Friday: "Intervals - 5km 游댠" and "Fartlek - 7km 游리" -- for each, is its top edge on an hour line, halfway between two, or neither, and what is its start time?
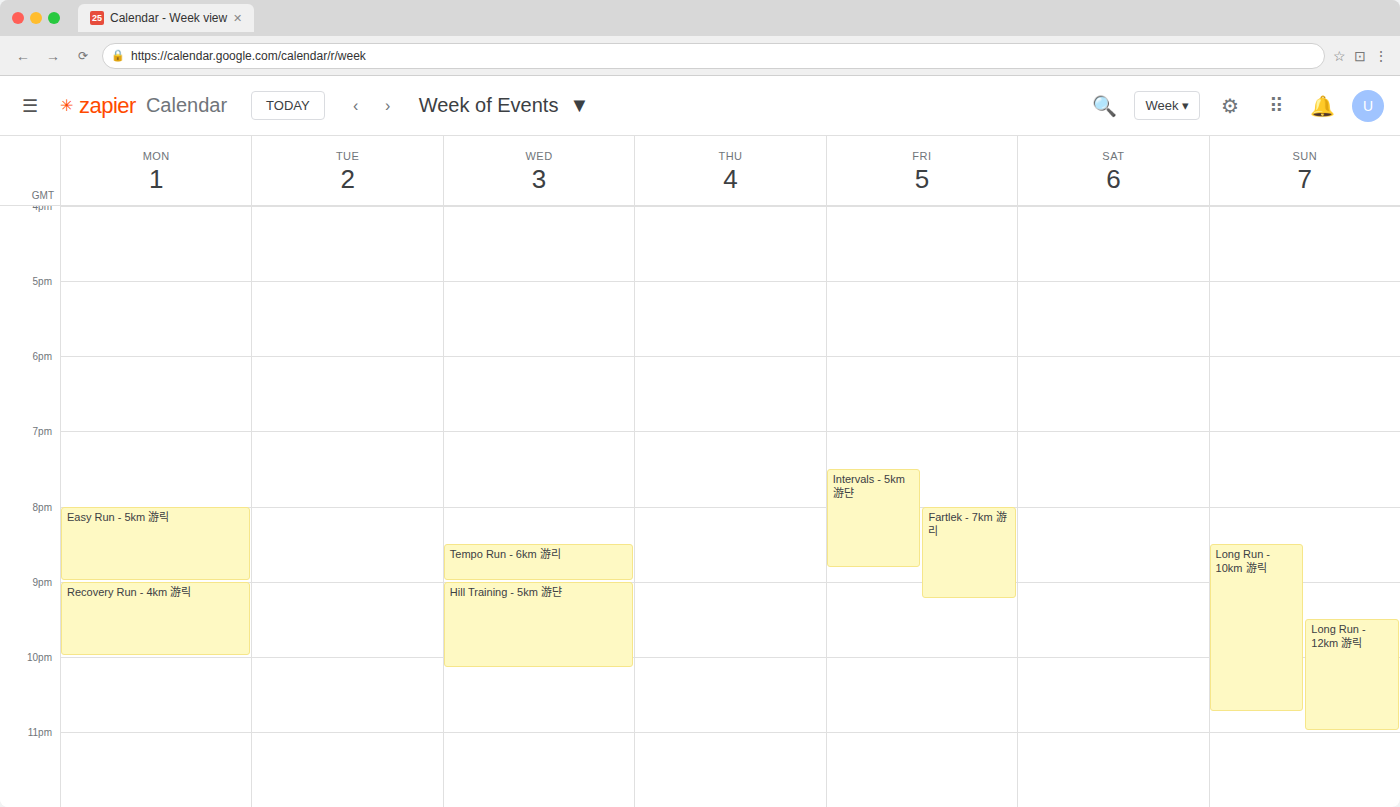
"Intervals - 5km 游댠": 7:30 PM, halfway between the 7 PM and 8 PM lines. "Fartlek - 7km 游리": 8:00 PM, exactly on the 8 PM line.